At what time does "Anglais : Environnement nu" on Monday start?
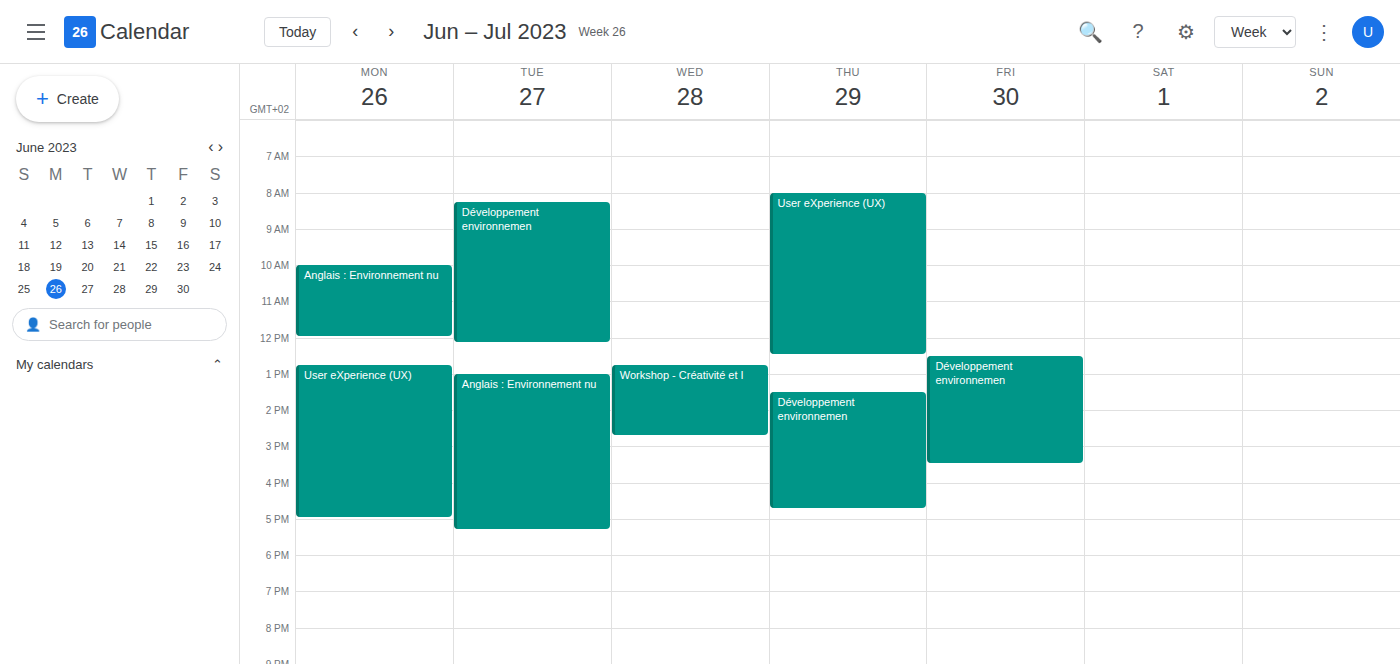
10:00 AM